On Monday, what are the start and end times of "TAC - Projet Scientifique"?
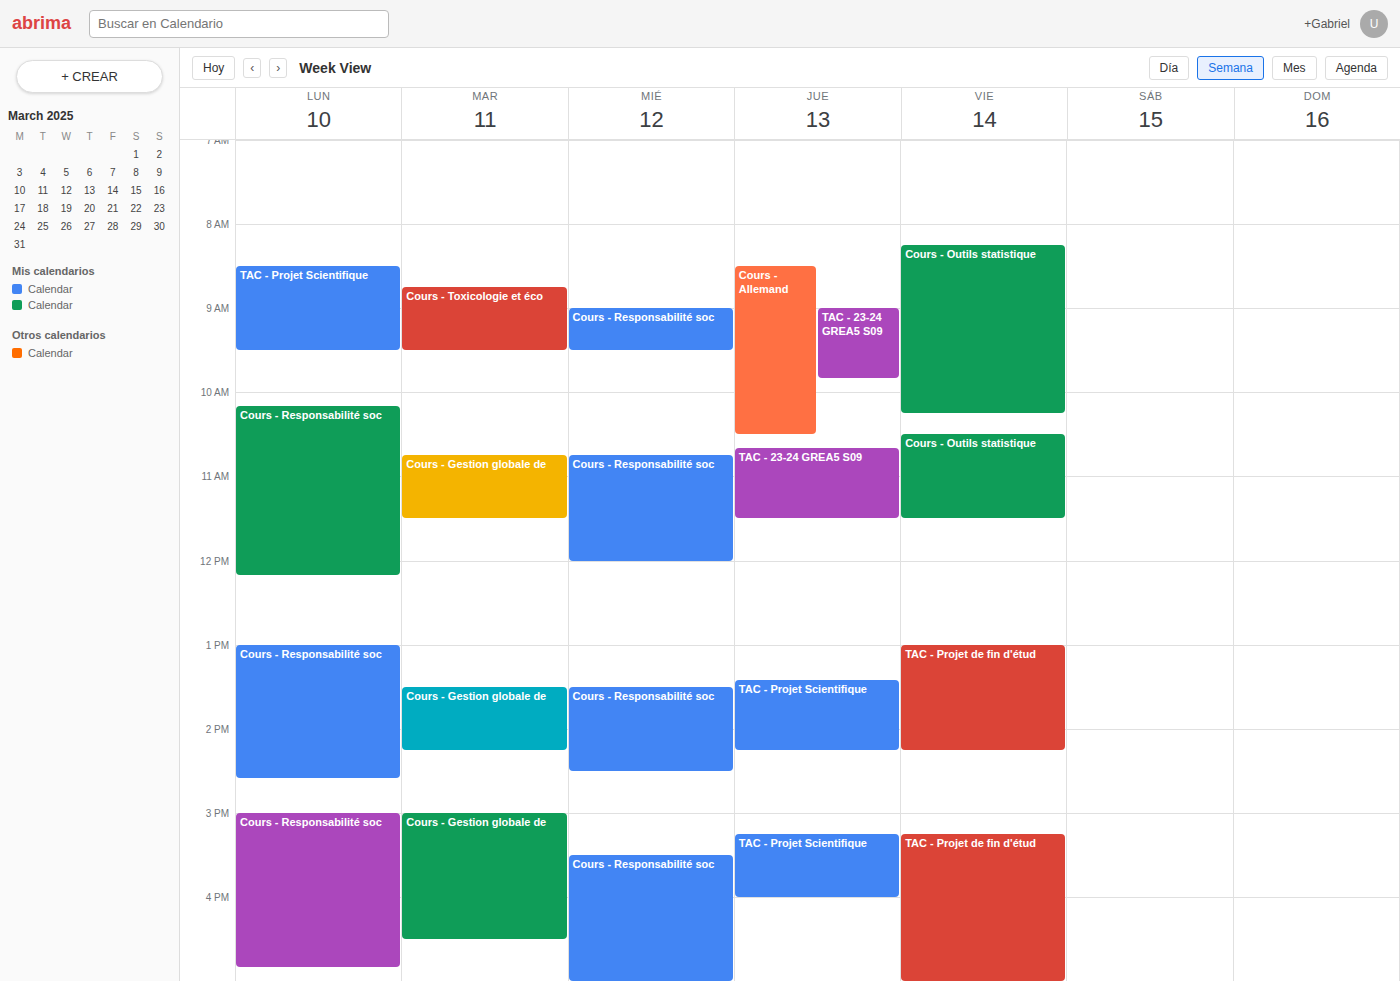
8:30 AM to 9:30 AM